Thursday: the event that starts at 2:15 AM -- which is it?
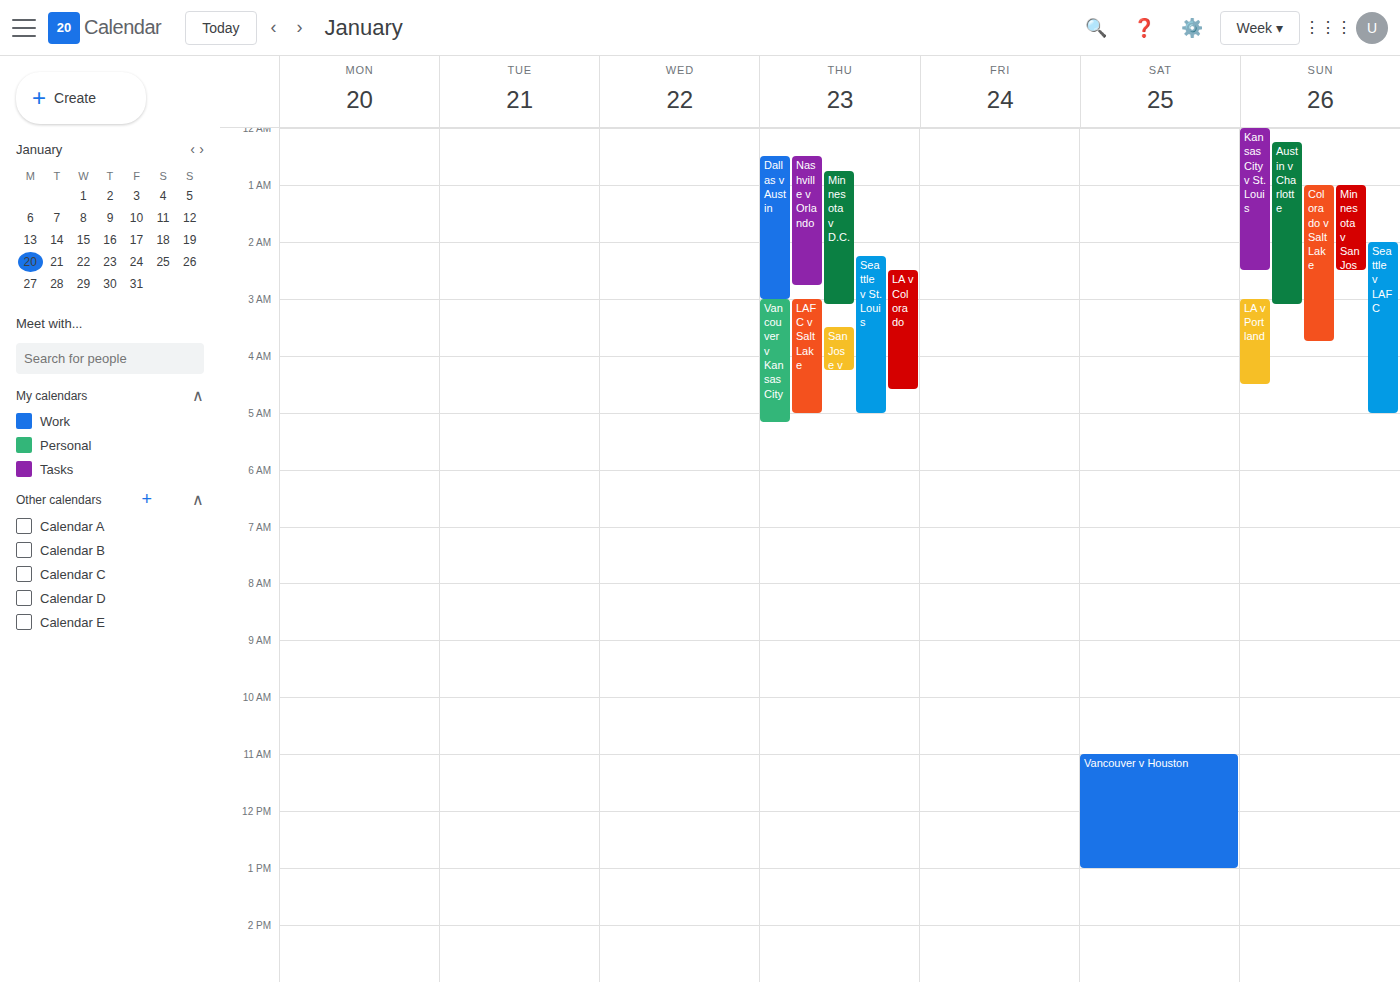
"Seattle v St. Louis"